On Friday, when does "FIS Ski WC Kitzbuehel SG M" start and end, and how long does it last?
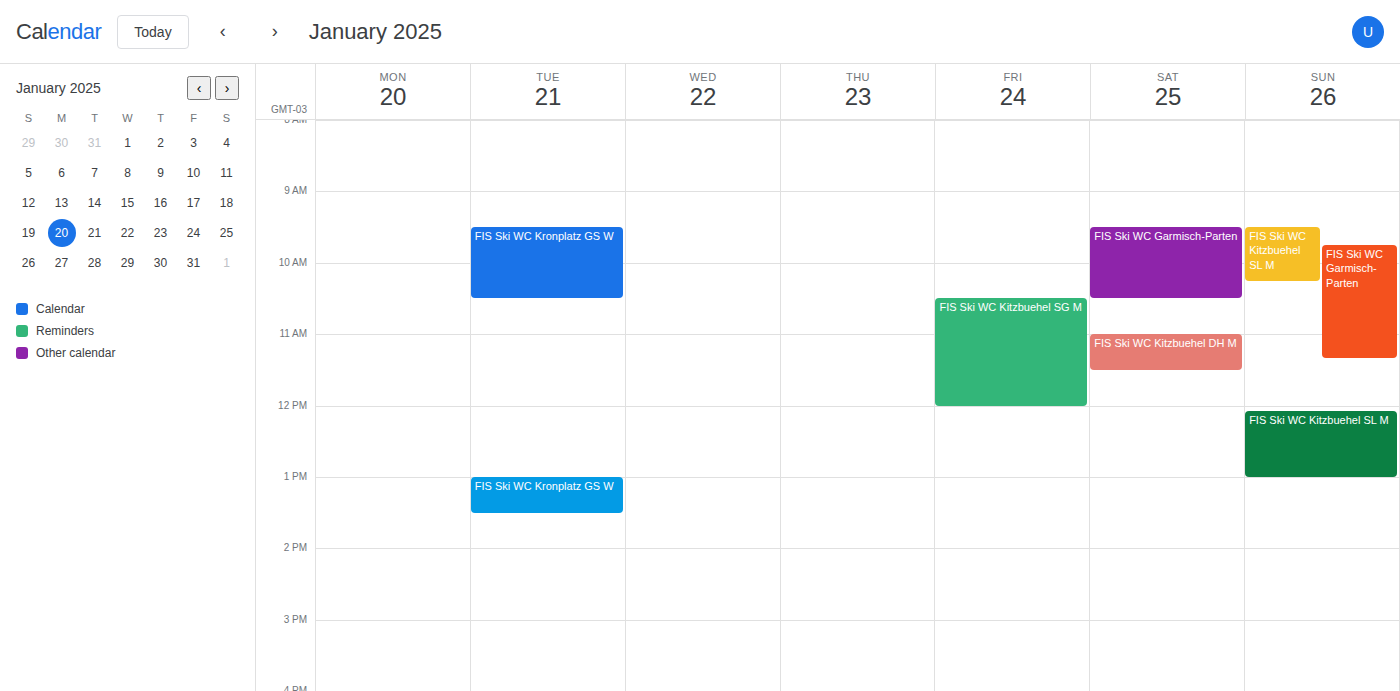
10:30 AM to 12:00 PM, 1 hour 30 minutes